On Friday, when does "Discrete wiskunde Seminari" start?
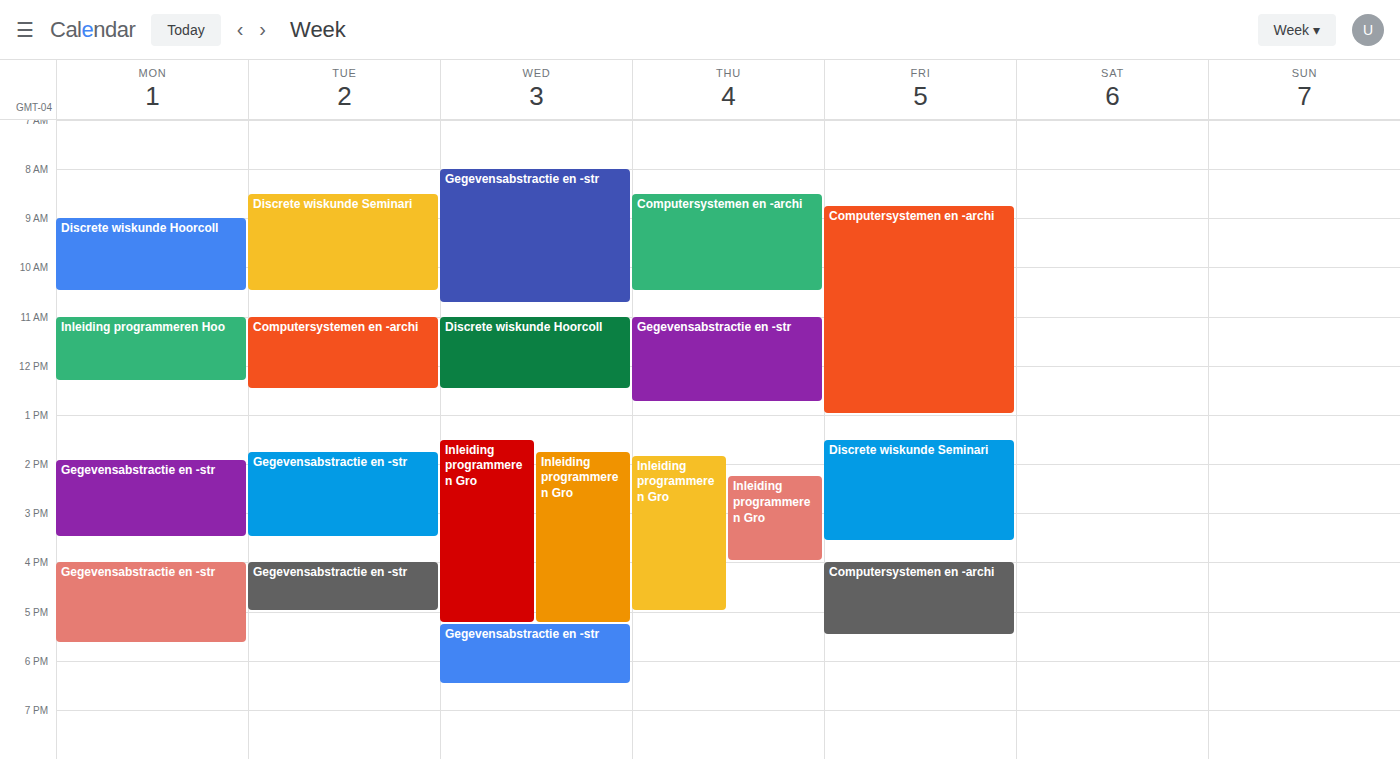
1:30 PM